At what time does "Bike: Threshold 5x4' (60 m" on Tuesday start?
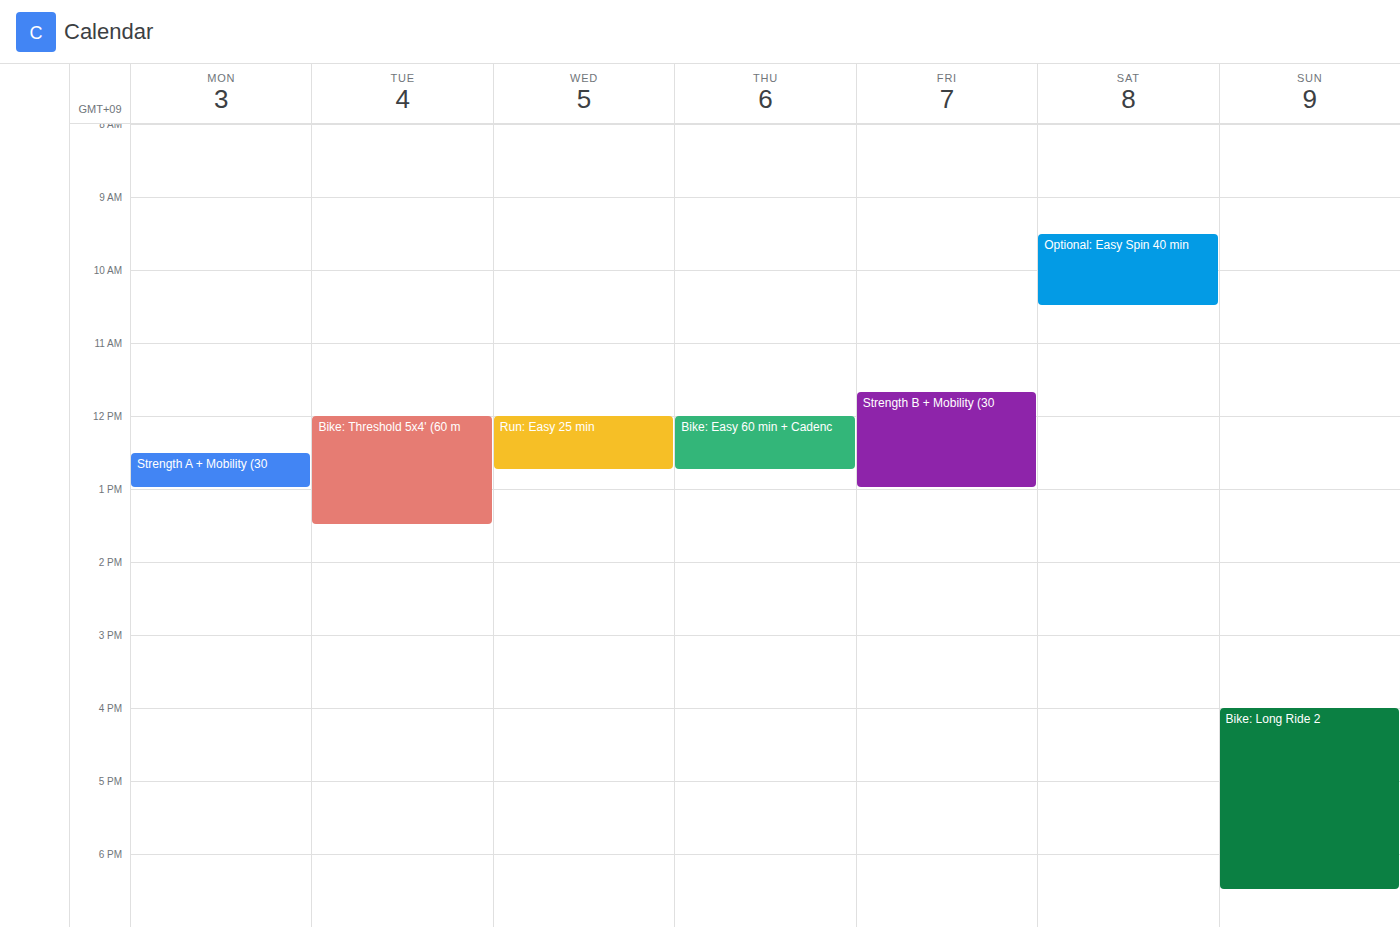
12:00 PM